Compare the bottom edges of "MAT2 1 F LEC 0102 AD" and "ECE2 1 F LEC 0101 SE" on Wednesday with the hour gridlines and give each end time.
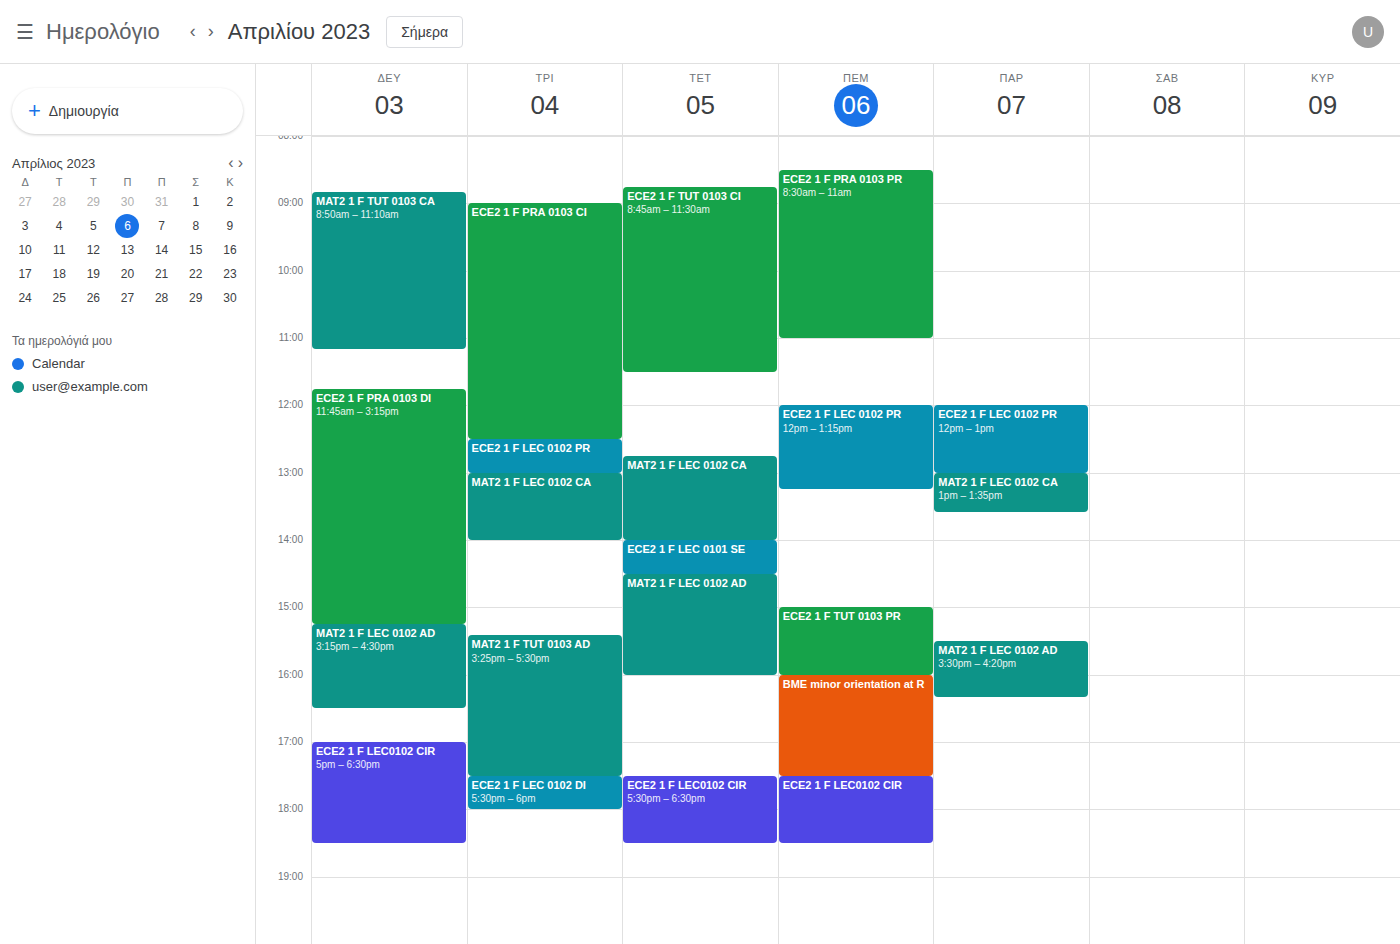
"MAT2 1 F LEC 0102 AD": 4:00 PM, exactly on the 4 PM line. "ECE2 1 F LEC 0101 SE": 2:30 PM, halfway between the 2 PM and 3 PM lines.